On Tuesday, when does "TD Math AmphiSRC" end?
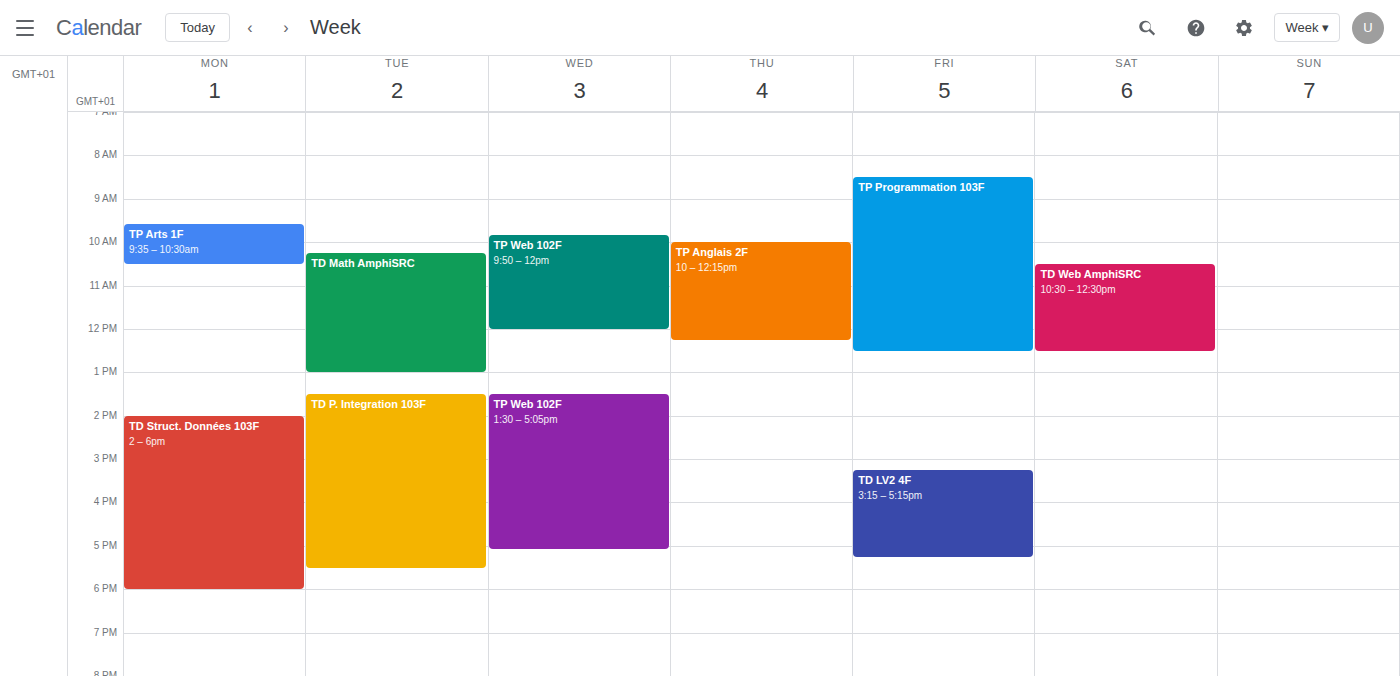
1:00 PM